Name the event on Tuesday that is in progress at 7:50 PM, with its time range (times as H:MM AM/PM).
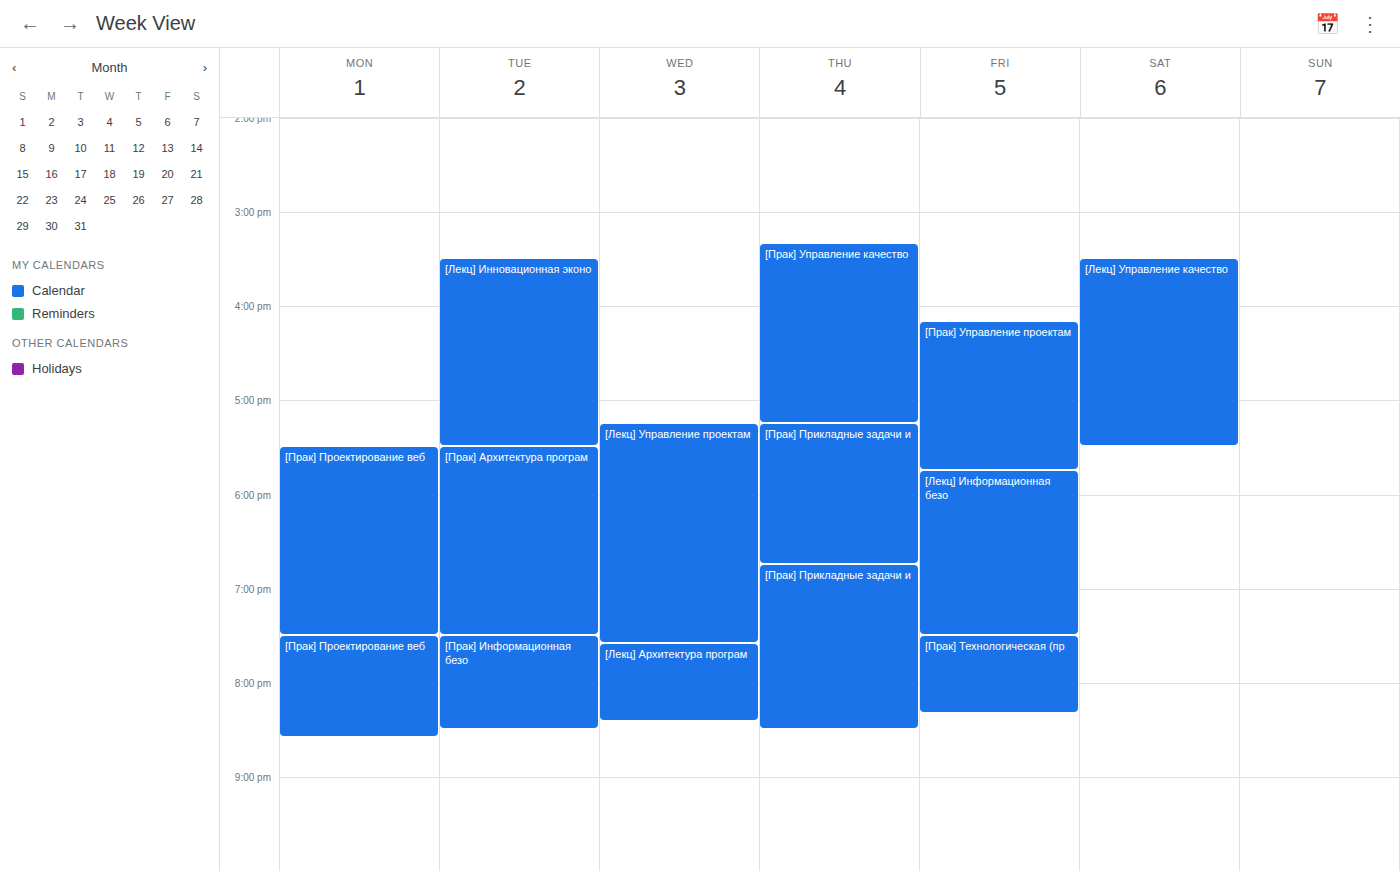
"[Прак] Информационная безо", 7:30 PM to 8:30 PM